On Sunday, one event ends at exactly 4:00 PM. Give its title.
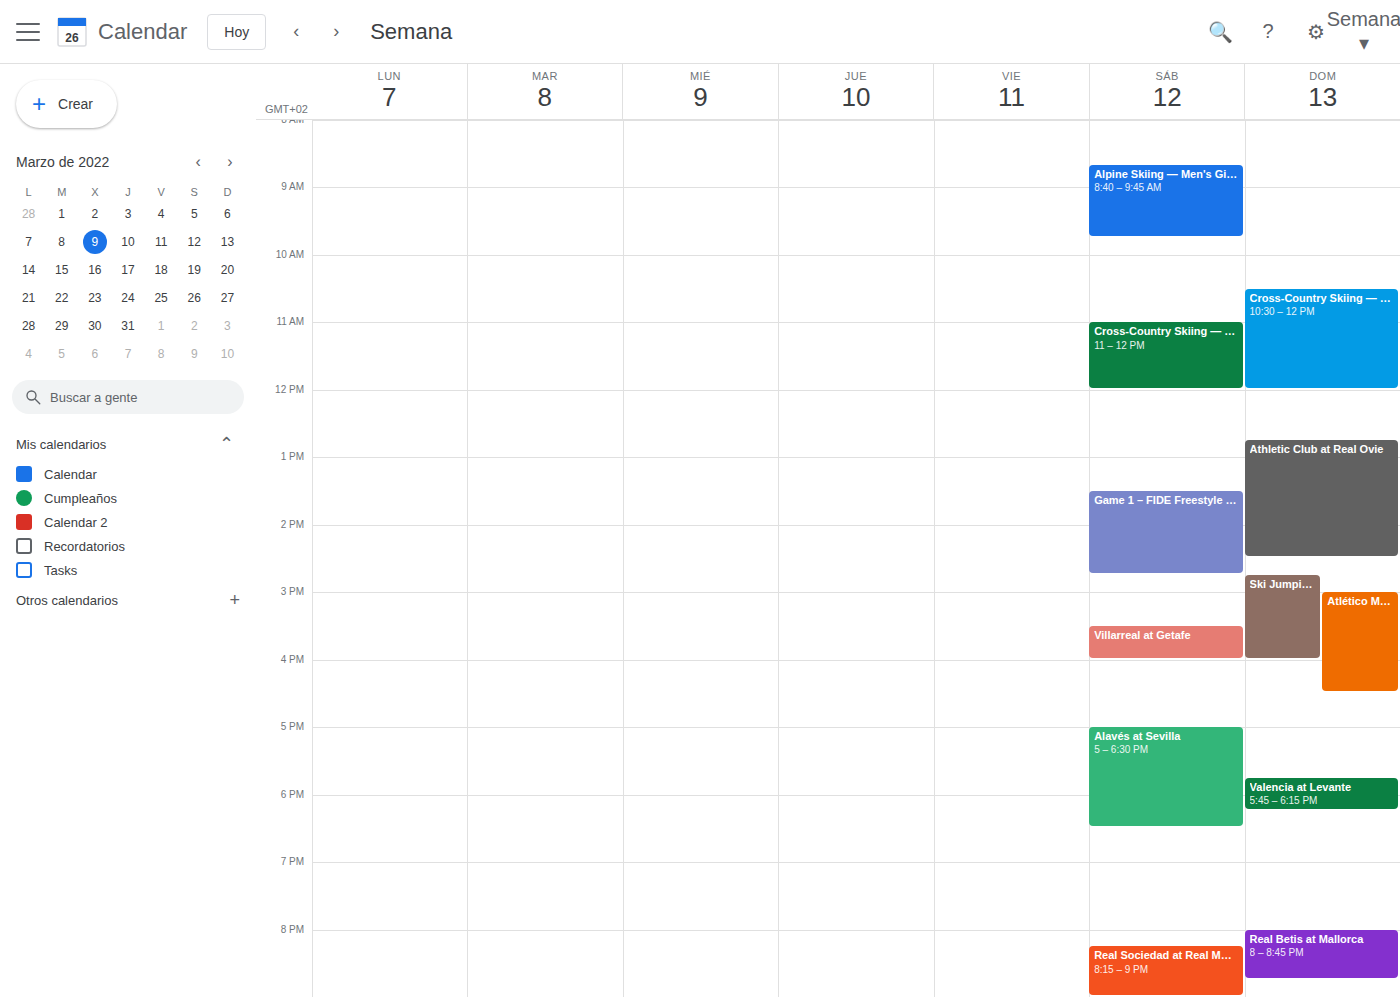
"Ski Jumping — Large Hill I"